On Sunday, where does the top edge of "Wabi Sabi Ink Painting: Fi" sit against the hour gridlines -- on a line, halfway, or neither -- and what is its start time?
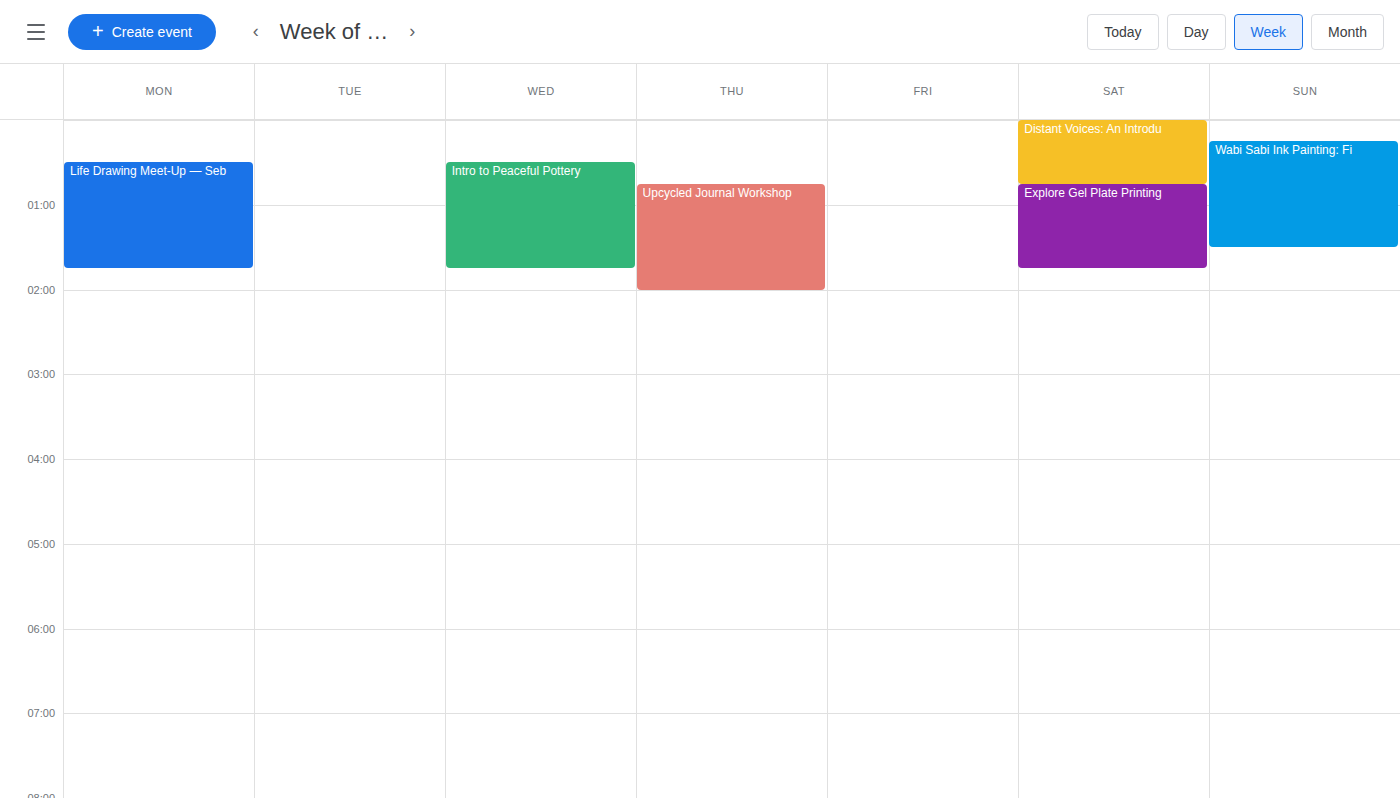
12:15 AM -- neither: a quarter of the way from the 12 AM line to the 1 AM line.